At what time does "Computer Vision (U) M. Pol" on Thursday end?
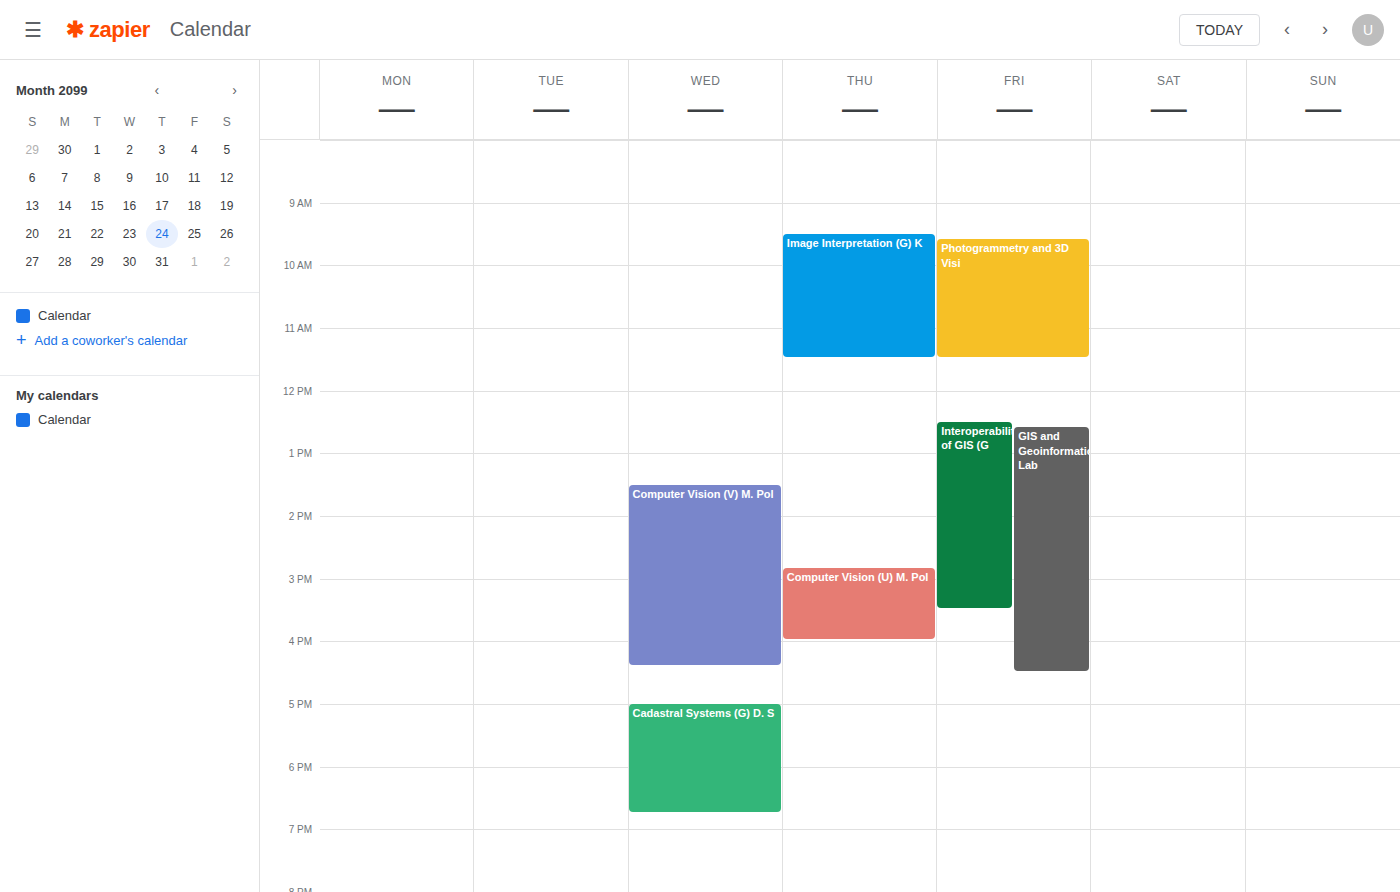
4:00 PM